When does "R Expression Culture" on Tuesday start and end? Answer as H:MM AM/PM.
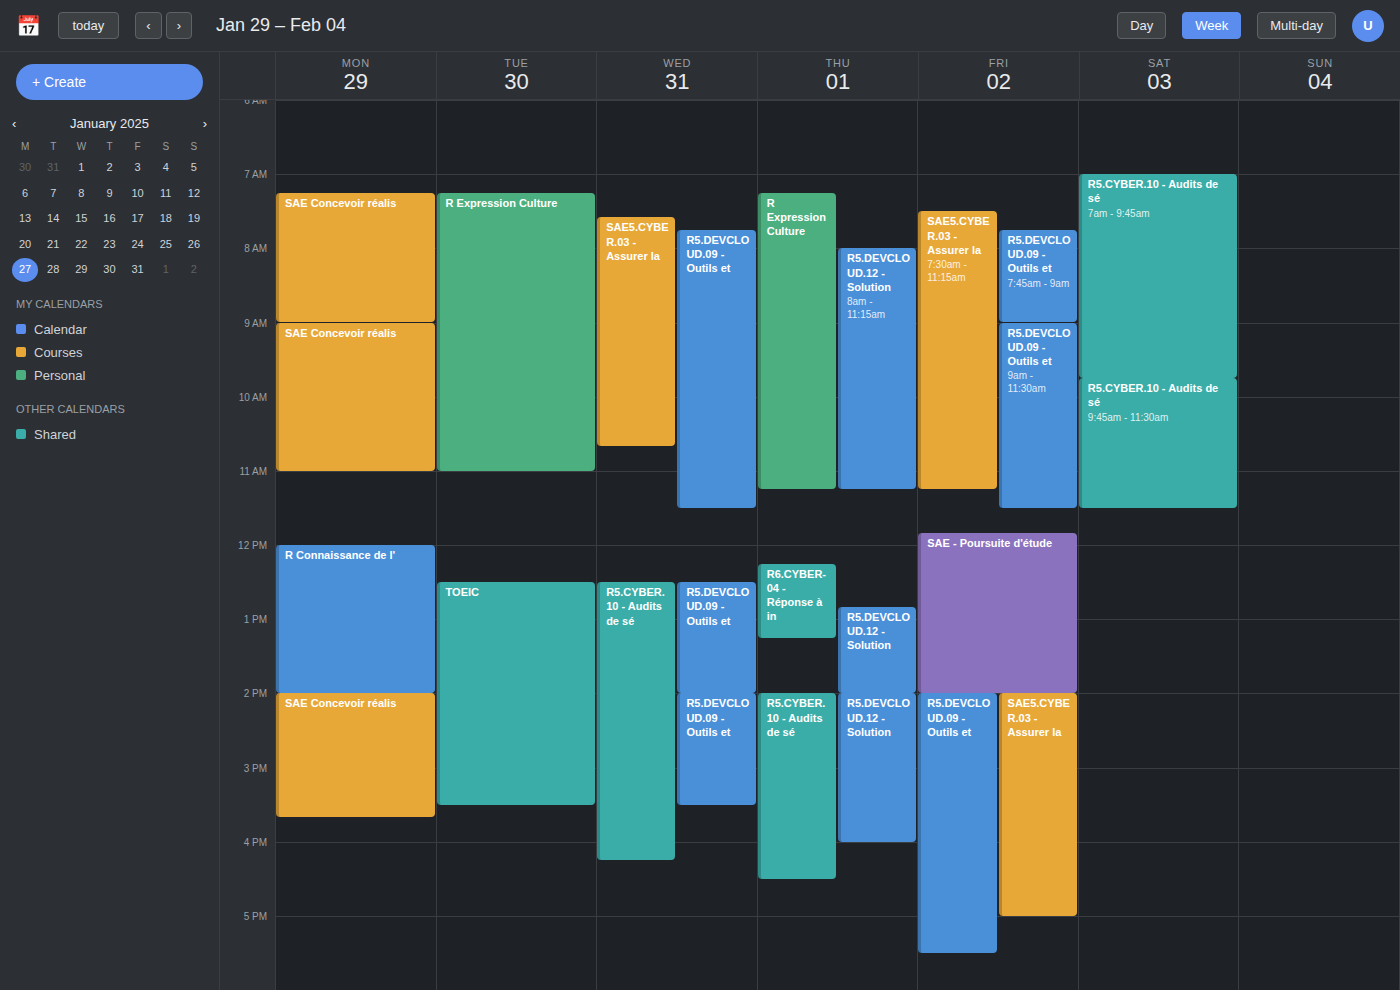
7:15 AM to 11:00 AM